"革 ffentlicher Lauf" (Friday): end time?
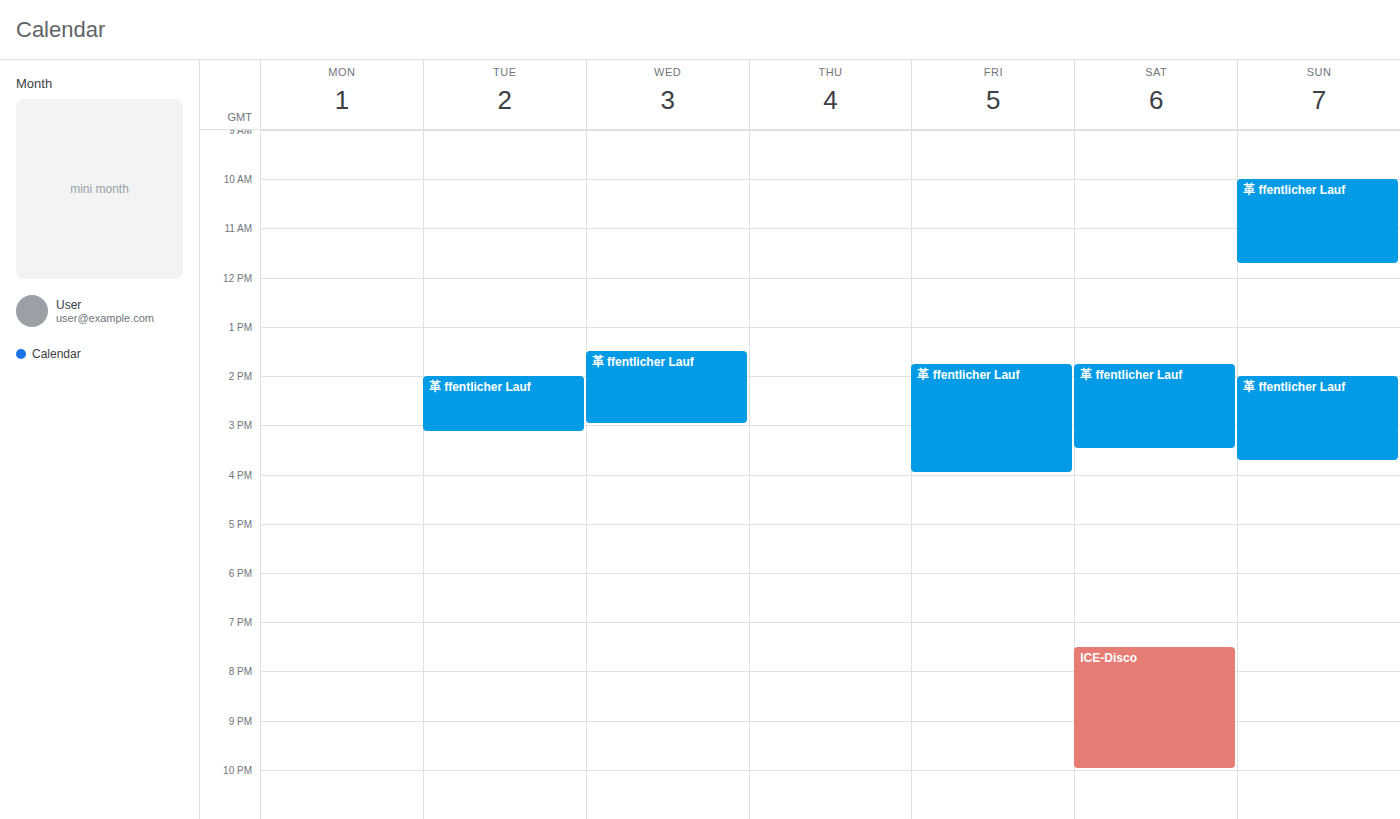
16:00